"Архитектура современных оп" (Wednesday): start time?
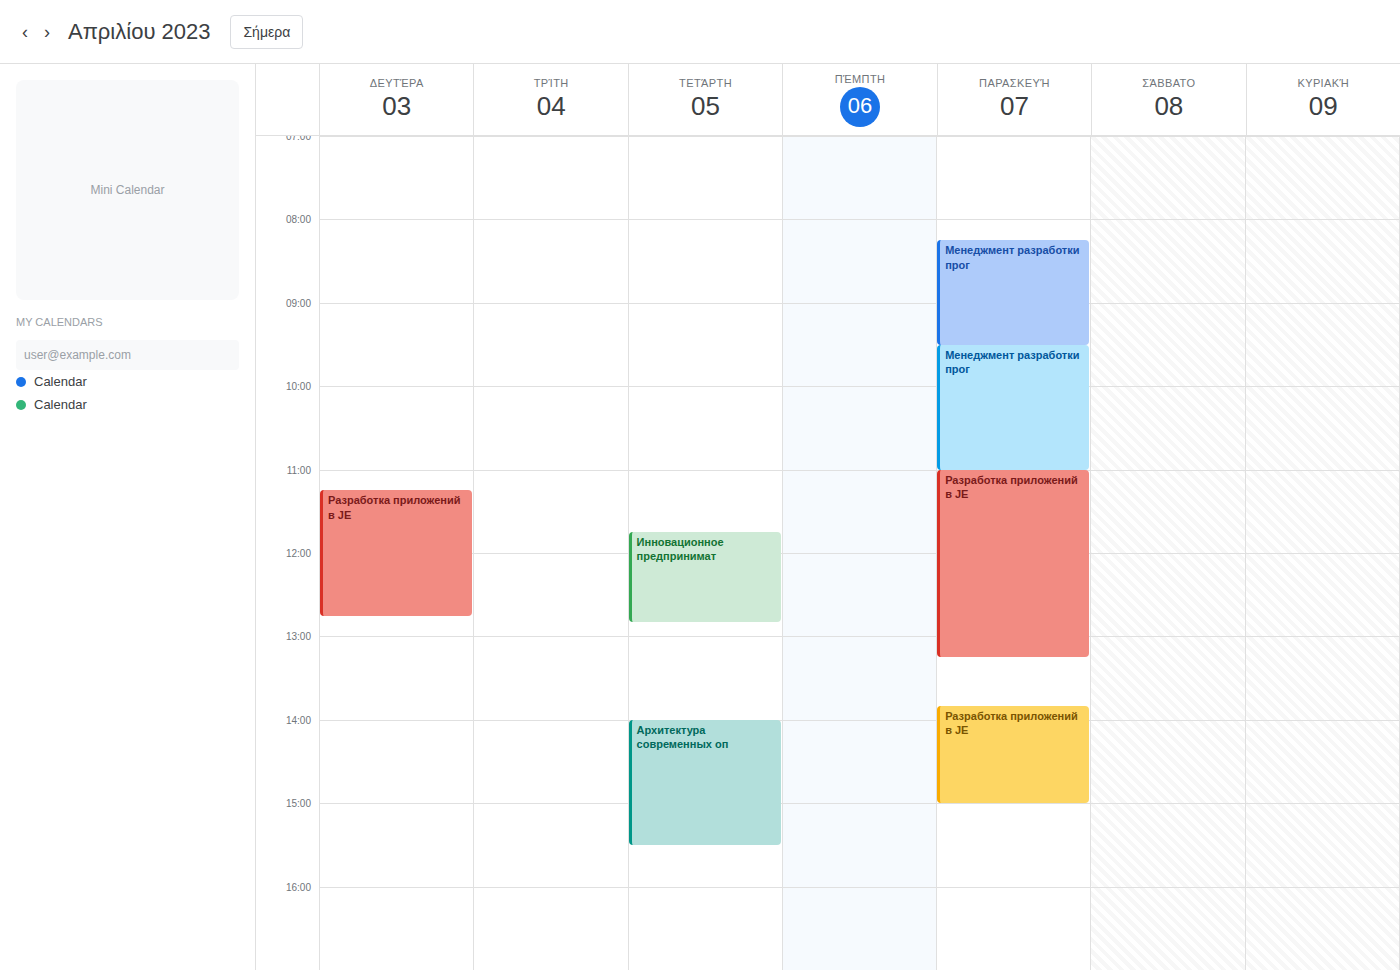
2:00 PM